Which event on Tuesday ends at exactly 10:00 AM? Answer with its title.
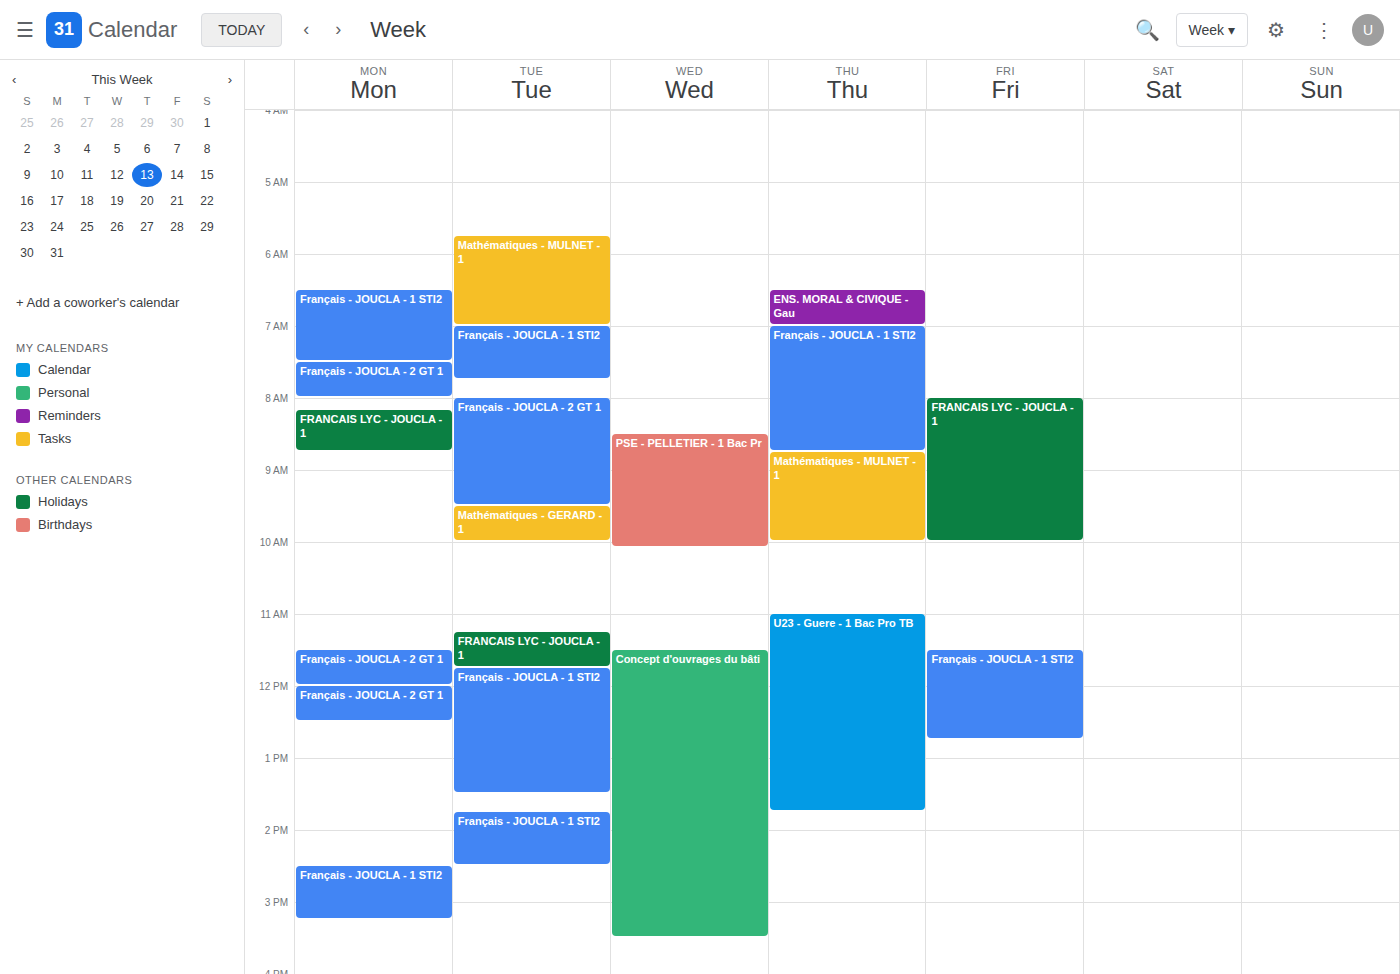
"Mathématiques - GERARD - 1"